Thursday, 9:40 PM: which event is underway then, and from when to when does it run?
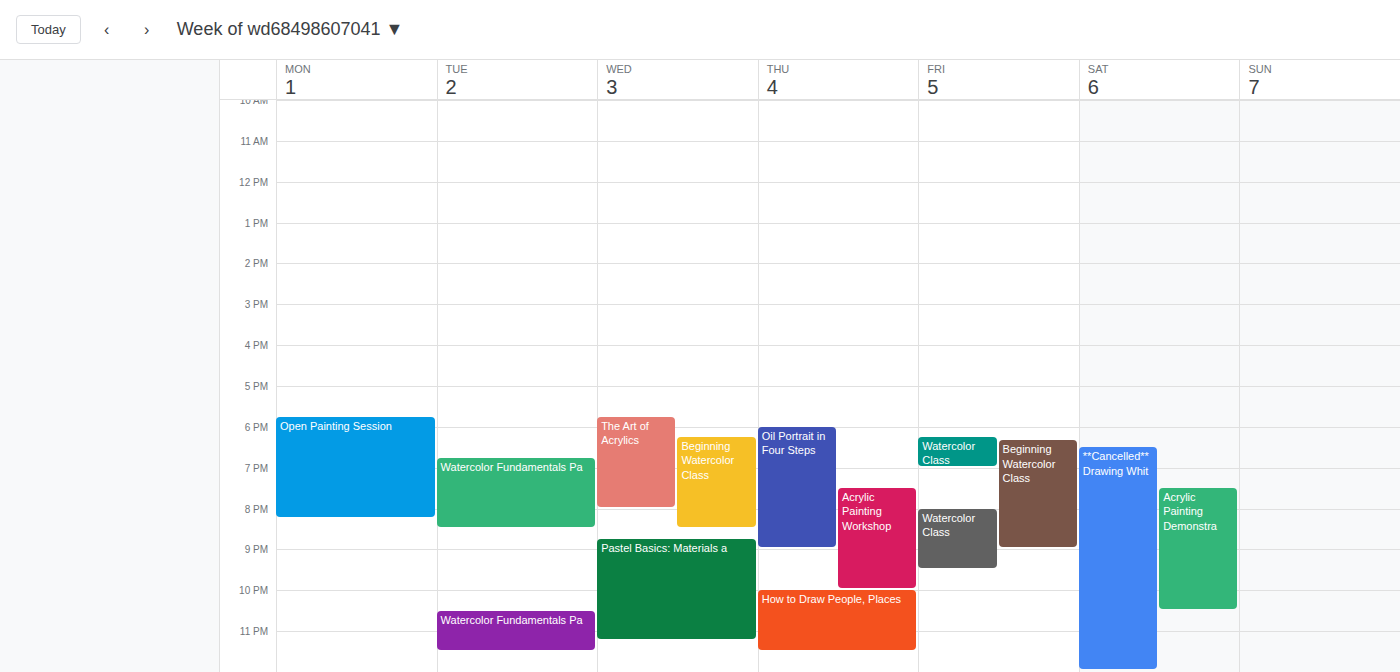
"Acrylic Painting Workshop", 7:30 PM to 10:00 PM